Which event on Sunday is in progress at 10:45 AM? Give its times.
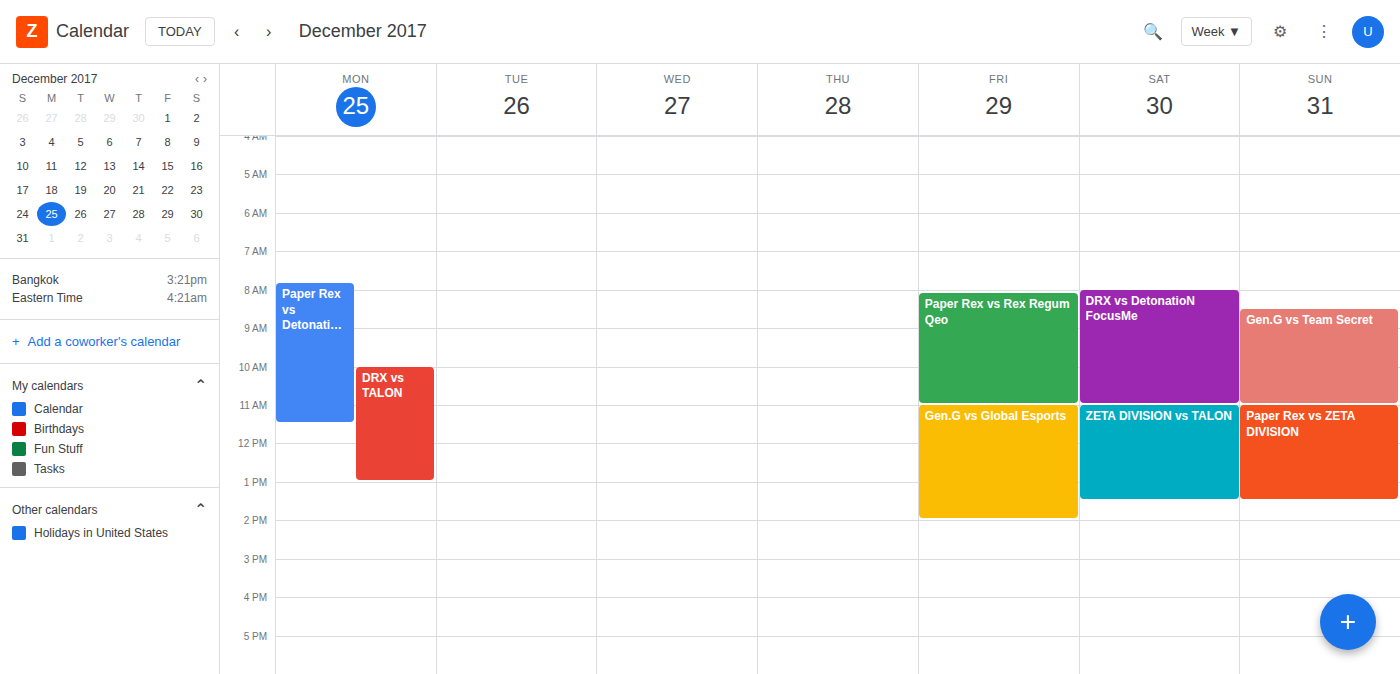
"Gen.G vs Team Secret", 8:30 AM to 11:00 AM